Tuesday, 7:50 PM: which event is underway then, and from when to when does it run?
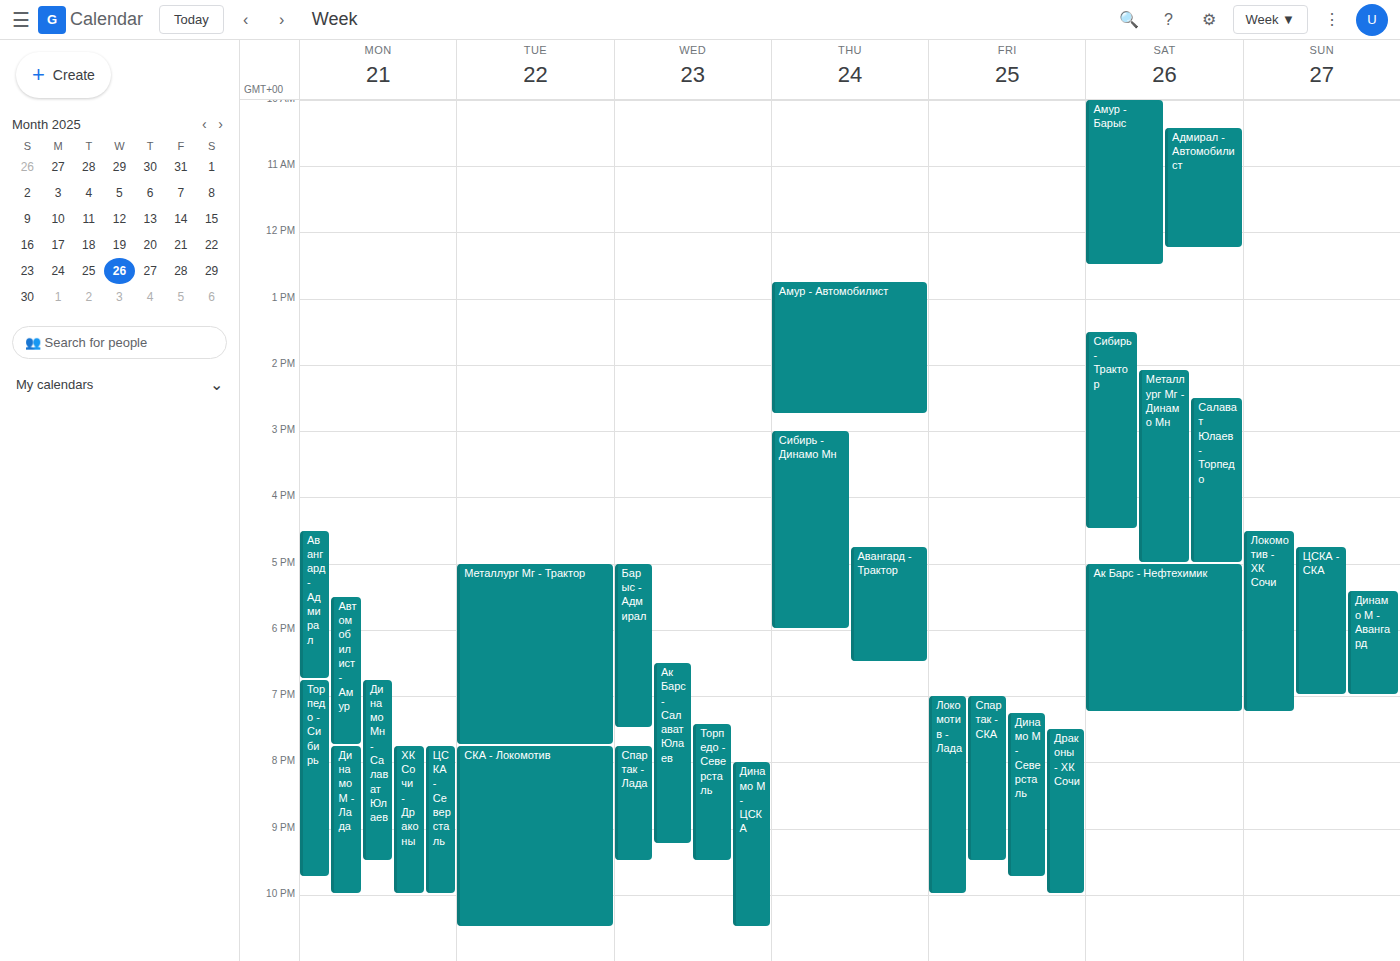
"СКА - Локомотив", 7:45 PM to 10:30 PM